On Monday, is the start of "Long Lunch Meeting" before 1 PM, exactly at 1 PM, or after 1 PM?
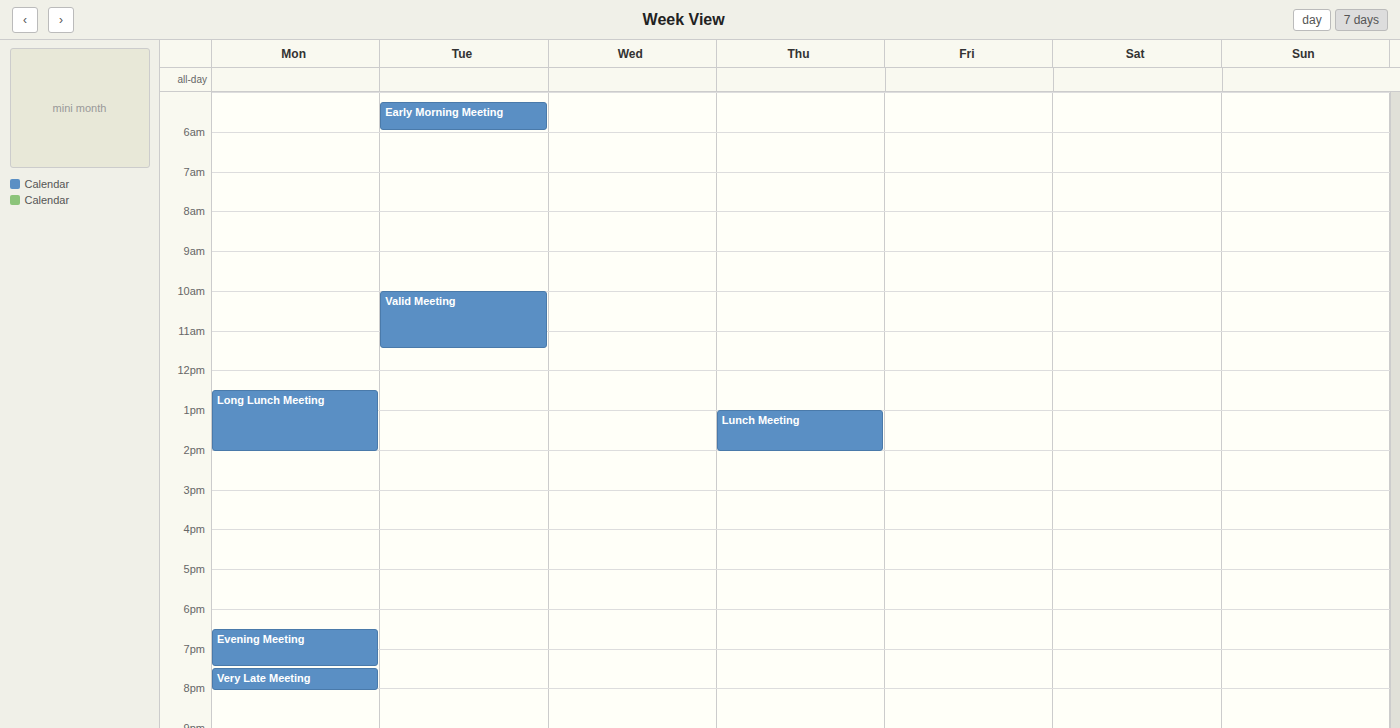
12:30 PM -- before 1 PM, 30 minutes above the 1 PM line.